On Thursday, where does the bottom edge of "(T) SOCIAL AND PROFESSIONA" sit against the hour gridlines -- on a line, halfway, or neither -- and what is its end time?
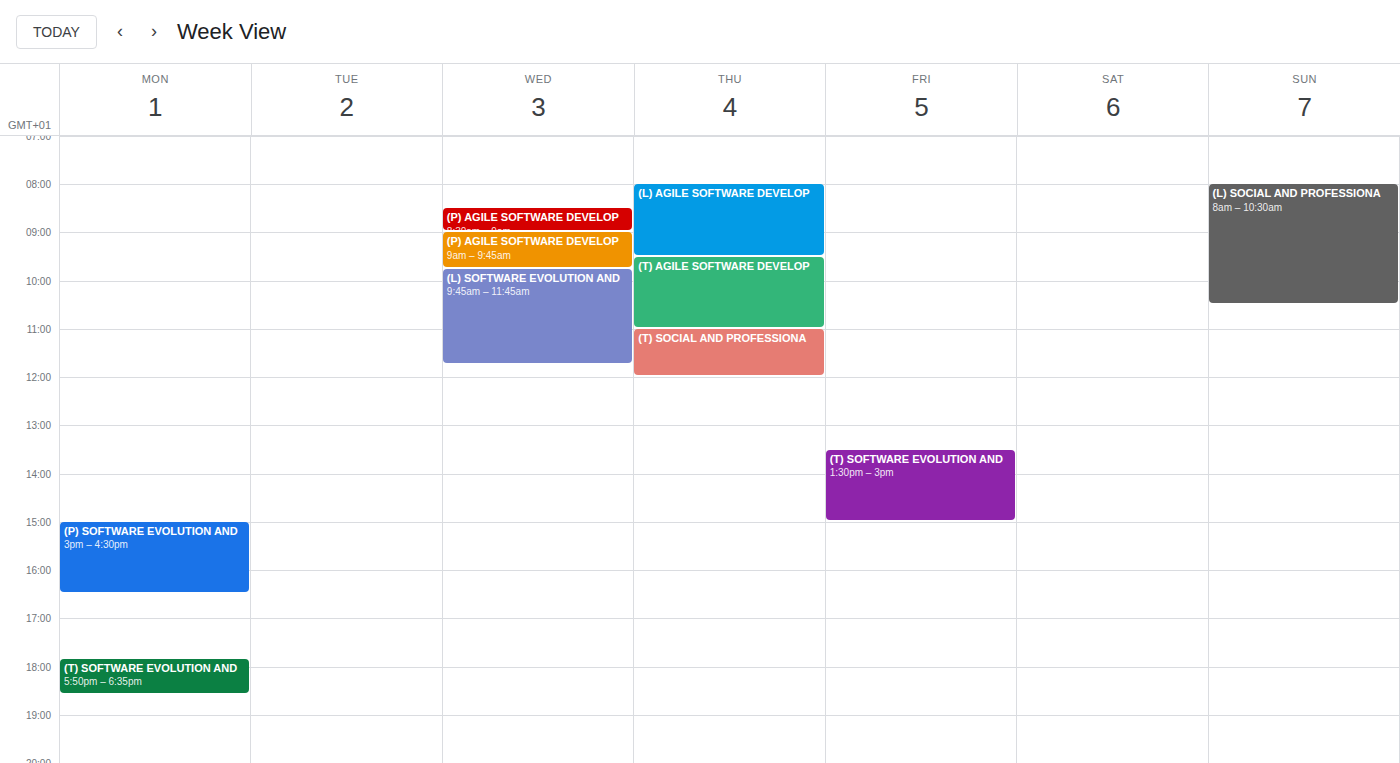
12:00 PM -- exactly on the 12 PM line.